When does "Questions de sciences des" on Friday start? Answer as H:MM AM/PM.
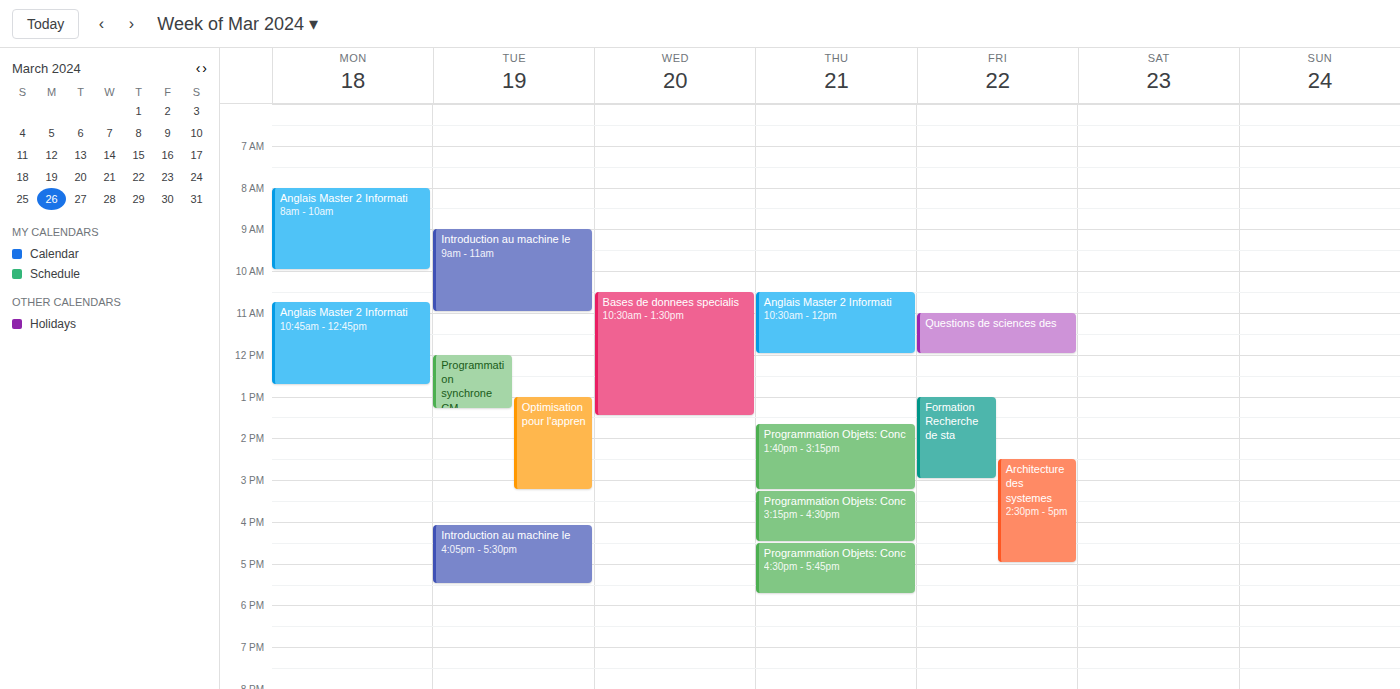
11:00 AM